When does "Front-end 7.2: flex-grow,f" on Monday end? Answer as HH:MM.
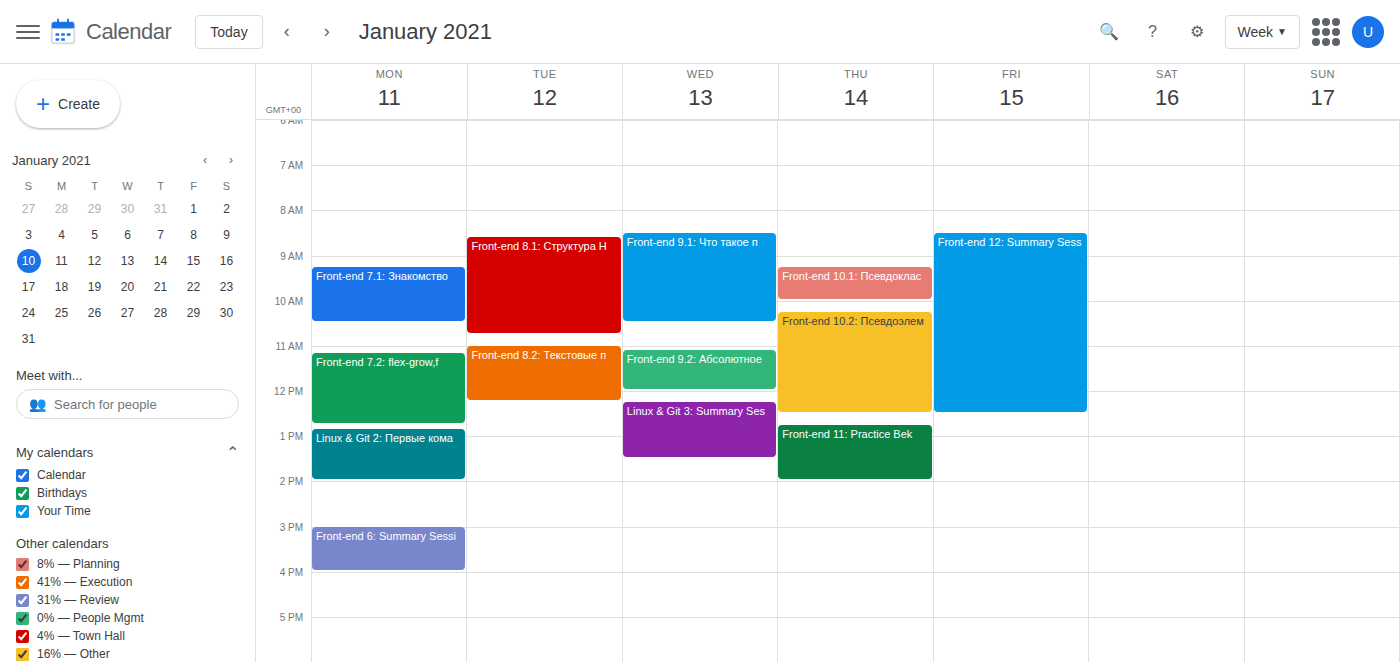
12:45